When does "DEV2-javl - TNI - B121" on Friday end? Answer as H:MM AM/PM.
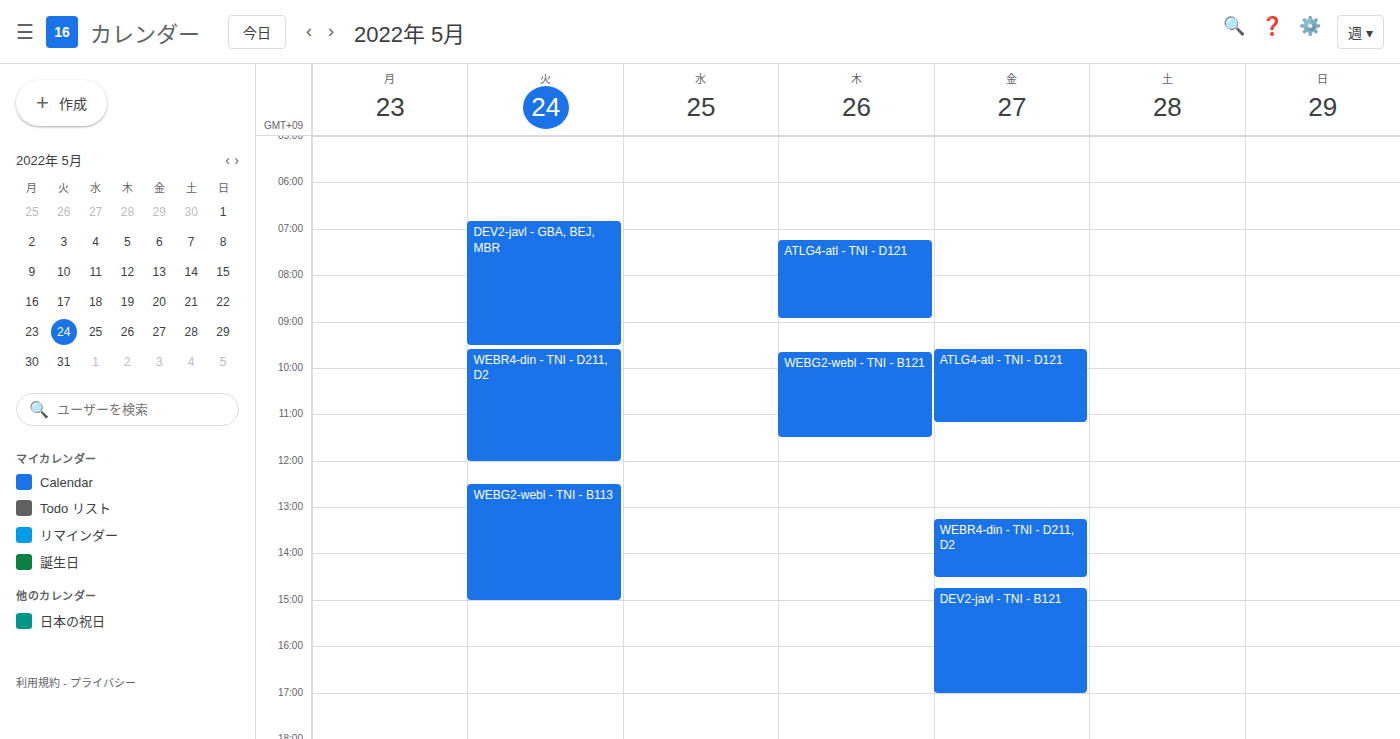
5:00 PM